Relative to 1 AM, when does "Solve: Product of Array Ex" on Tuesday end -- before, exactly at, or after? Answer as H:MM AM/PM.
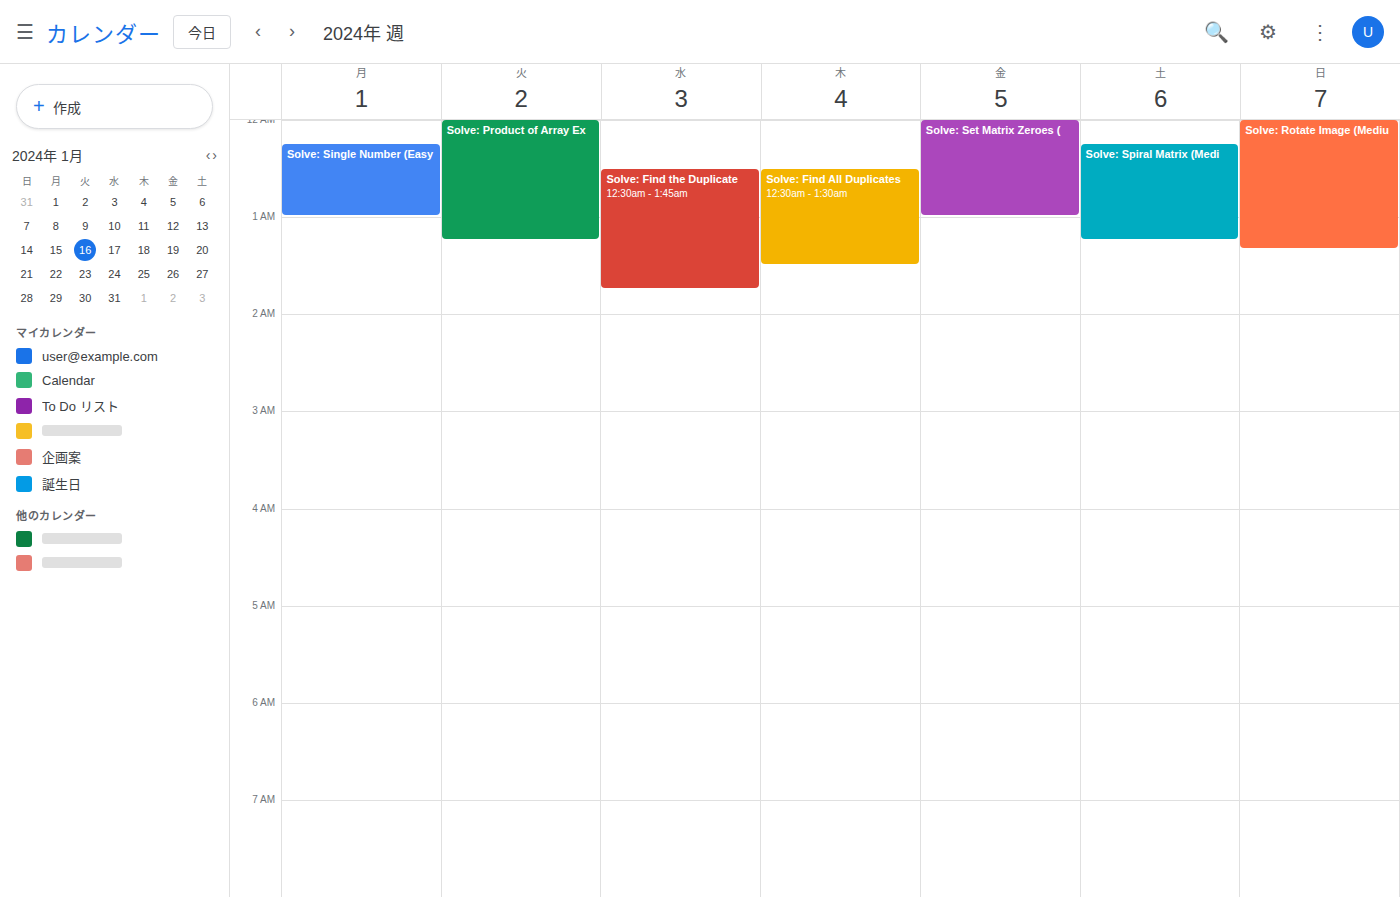
1:15 AM -- after 1 AM, 15 minutes below the 1 AM line.